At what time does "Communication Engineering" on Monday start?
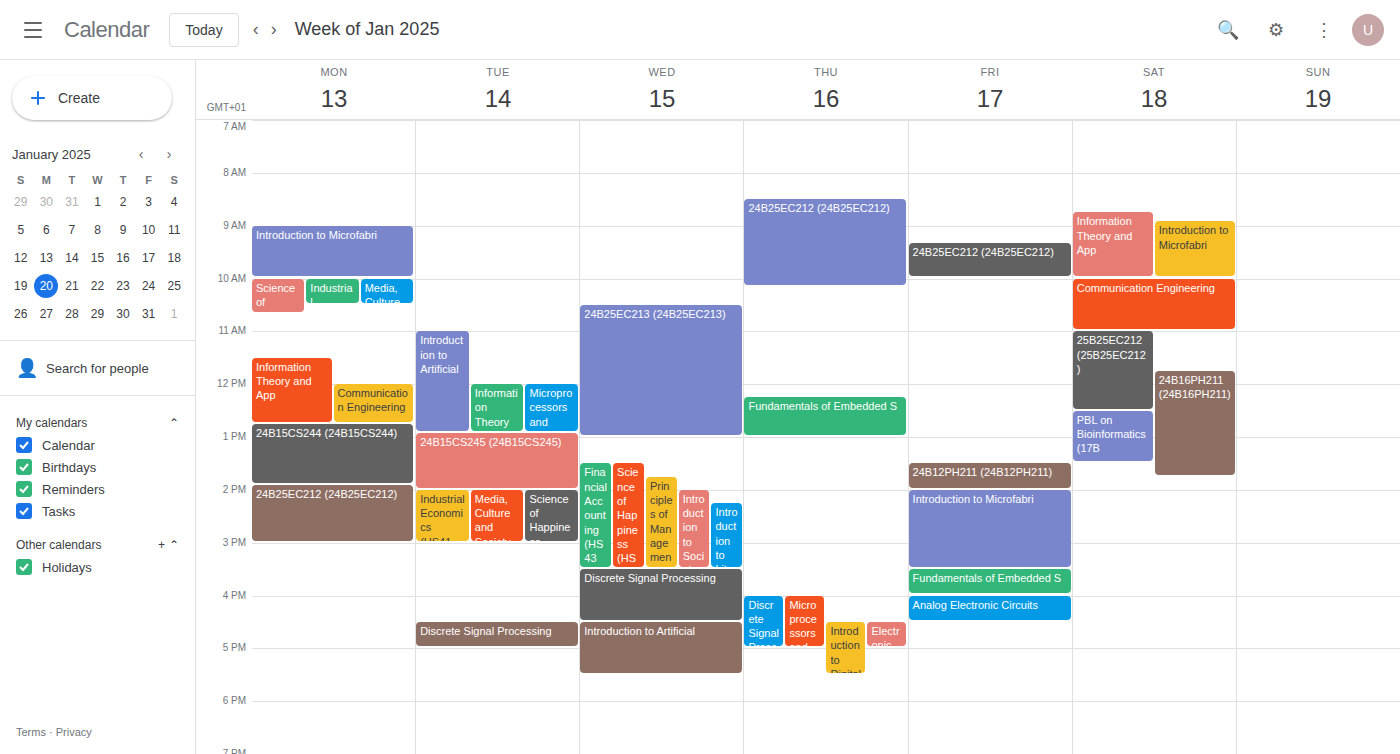
12:00